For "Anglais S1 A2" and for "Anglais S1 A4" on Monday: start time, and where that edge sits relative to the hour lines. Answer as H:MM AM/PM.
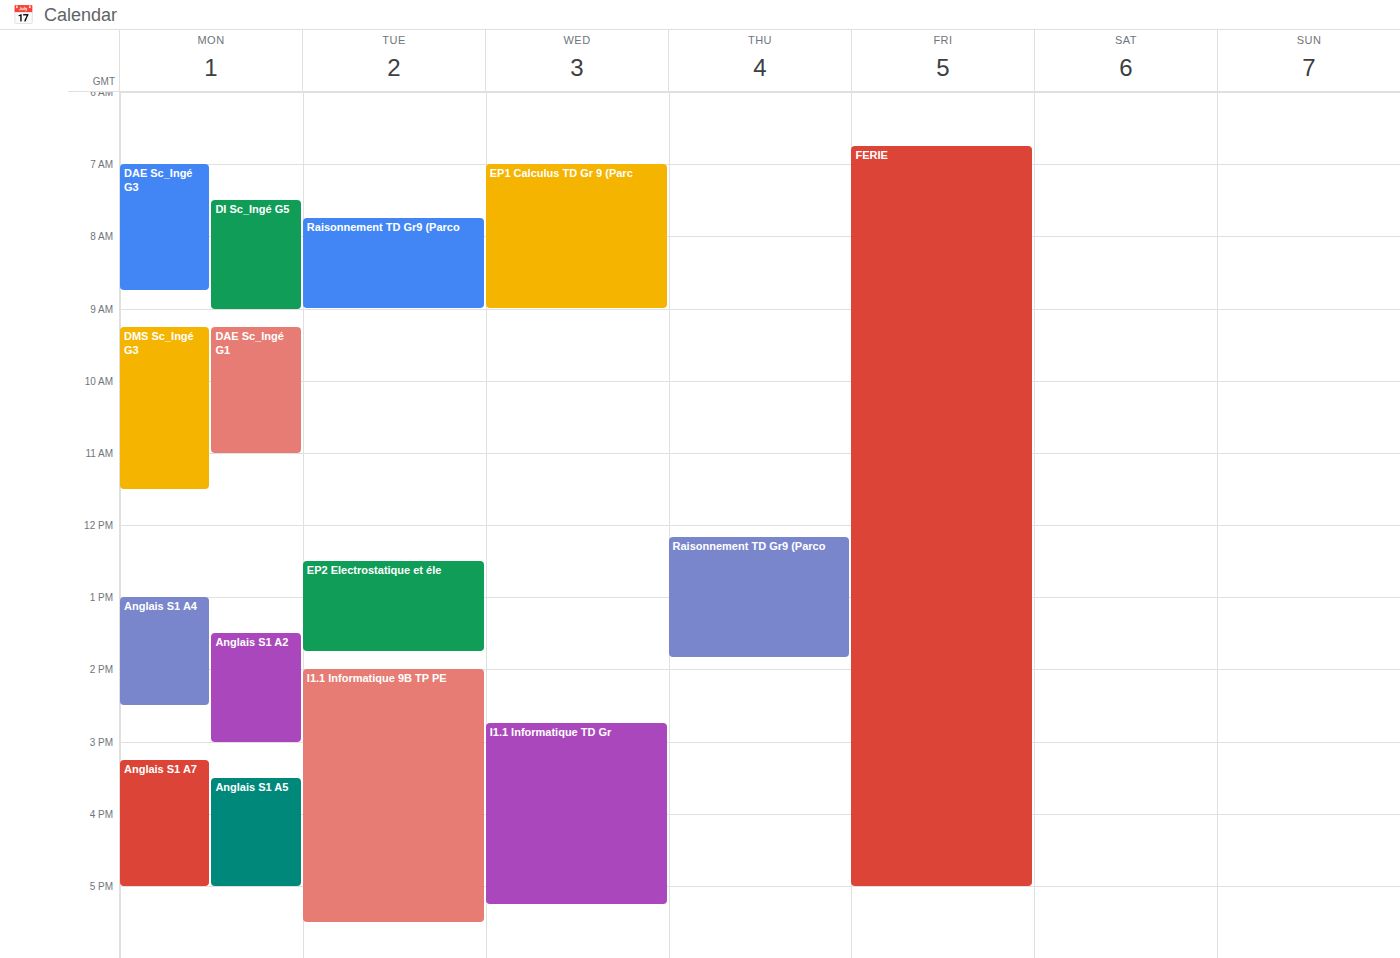
"Anglais S1 A2": 1:30 PM, halfway between the 1 PM and 2 PM lines. "Anglais S1 A4": 1:00 PM, exactly on the 1 PM line.